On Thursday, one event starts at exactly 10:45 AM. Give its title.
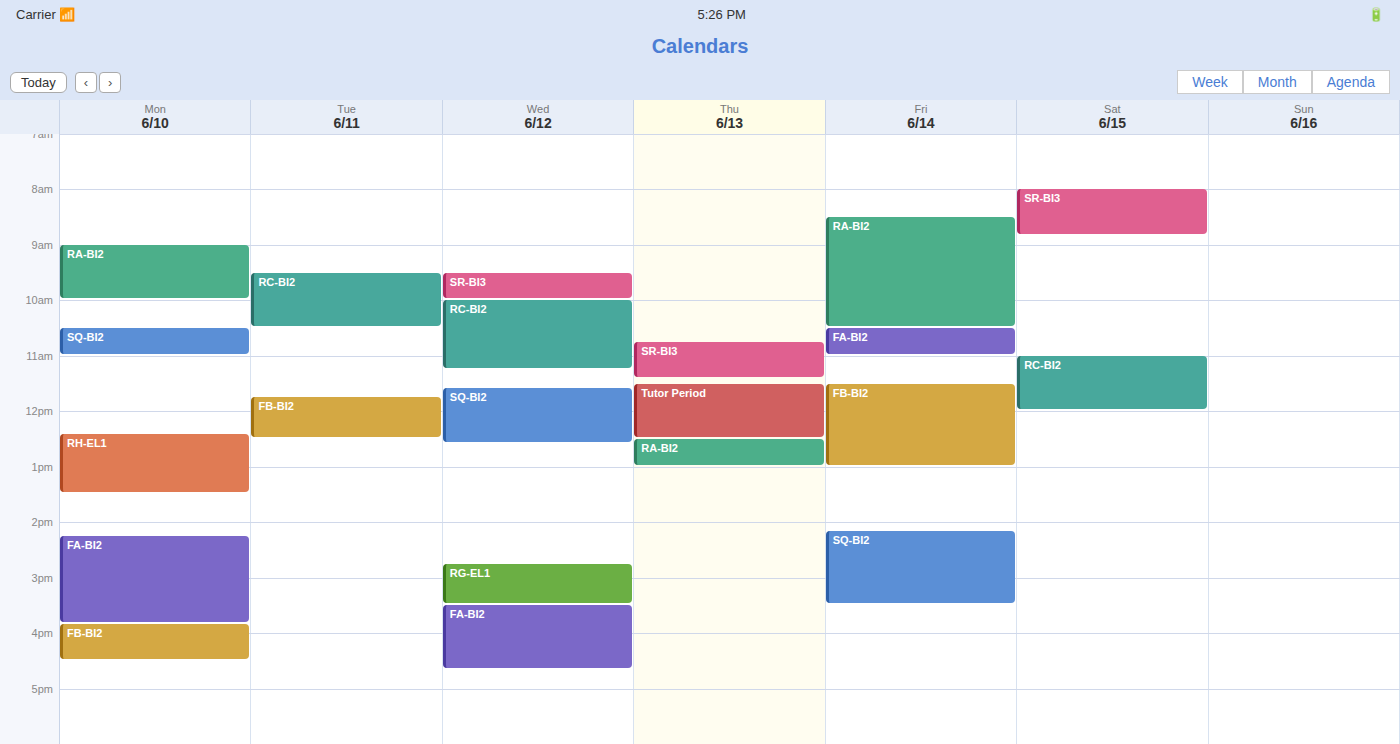
"SR-BI3"